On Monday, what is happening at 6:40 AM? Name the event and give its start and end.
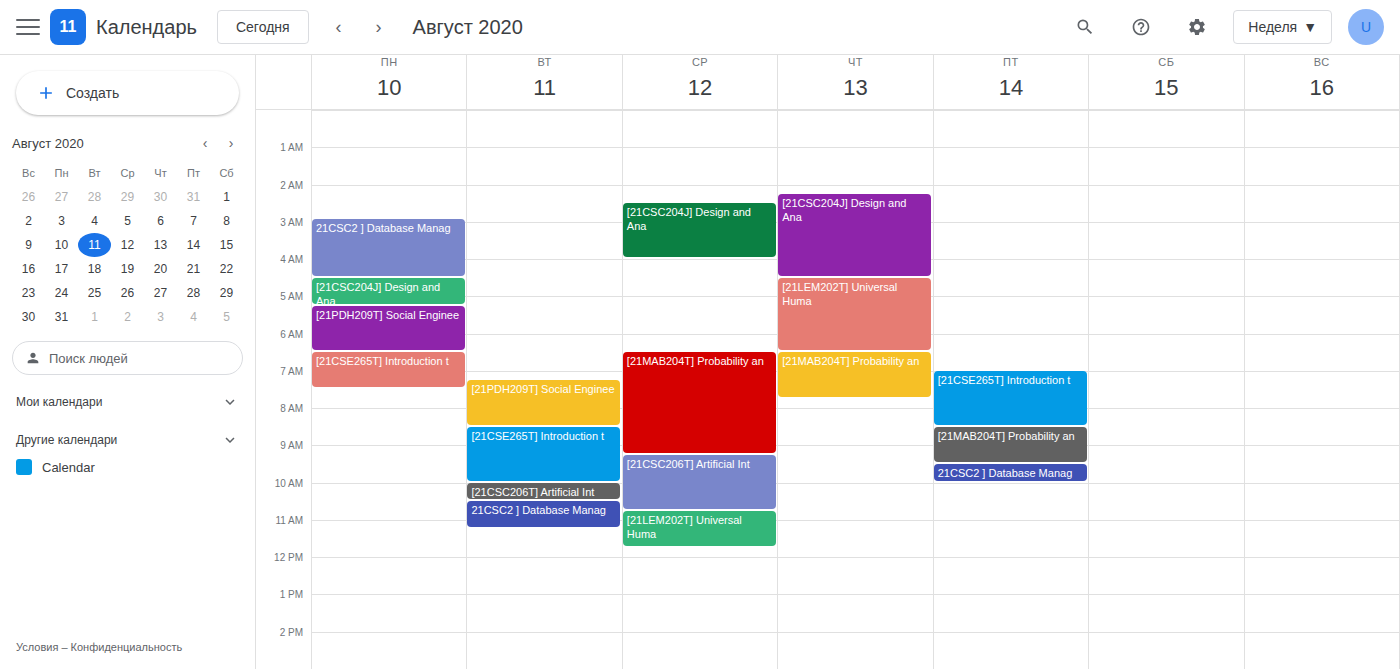
"[21CSE265T] Introduction t", 6:30 AM to 7:30 AM